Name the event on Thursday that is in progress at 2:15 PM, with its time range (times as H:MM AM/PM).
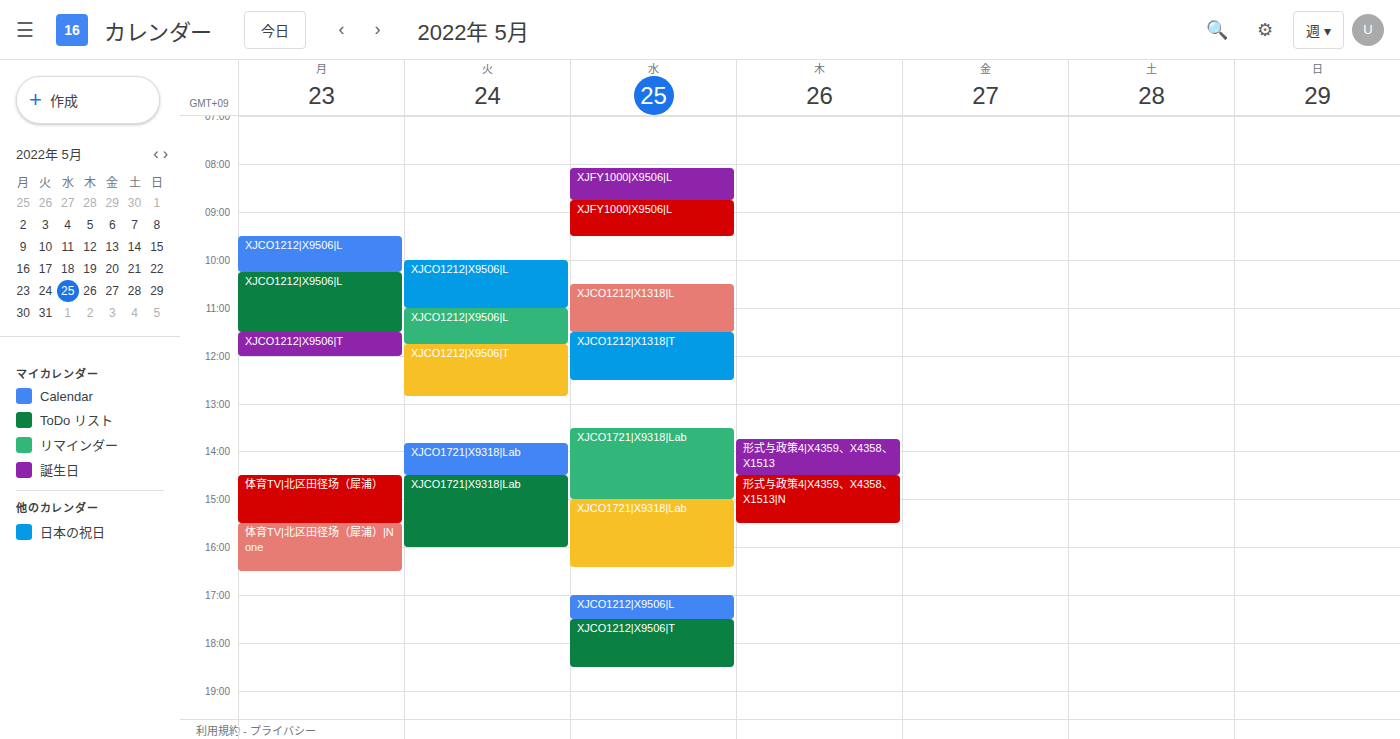
"形式与政策4|X4359、X4358、X1513", 1:45 PM to 2:30 PM